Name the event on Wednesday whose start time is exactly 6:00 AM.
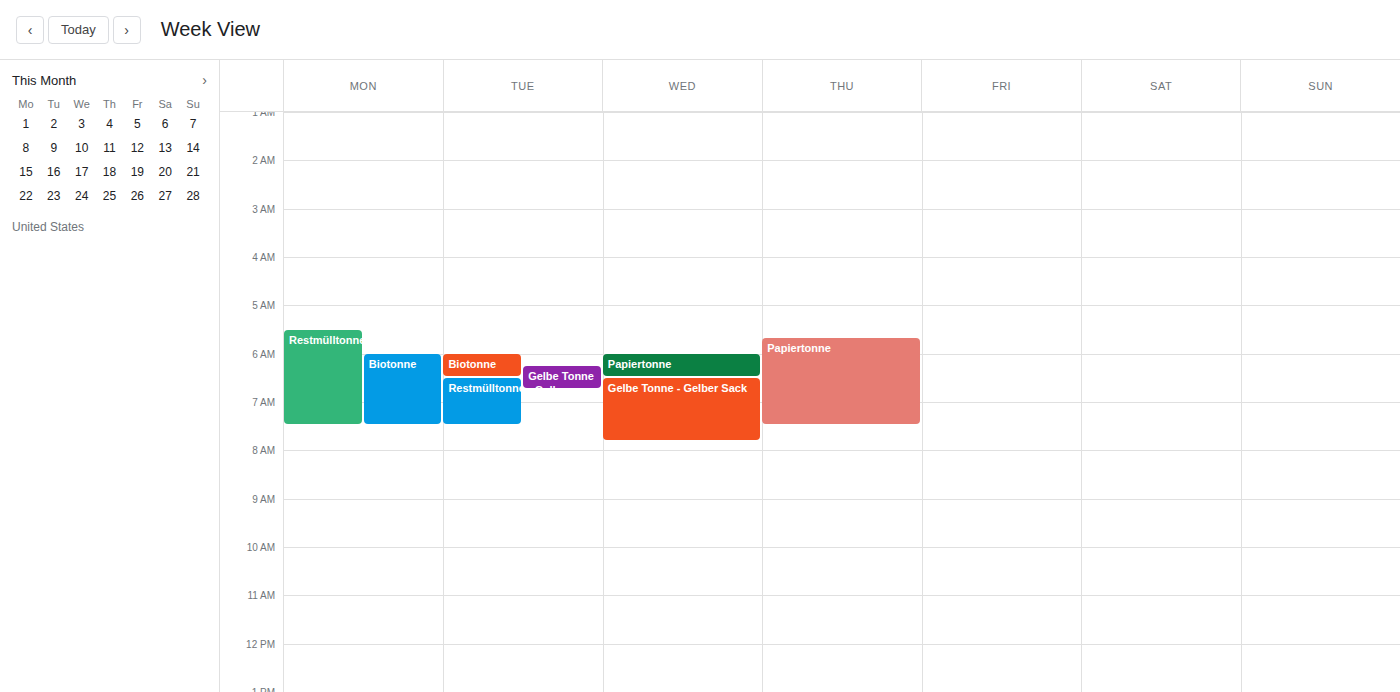
"Papiertonne"